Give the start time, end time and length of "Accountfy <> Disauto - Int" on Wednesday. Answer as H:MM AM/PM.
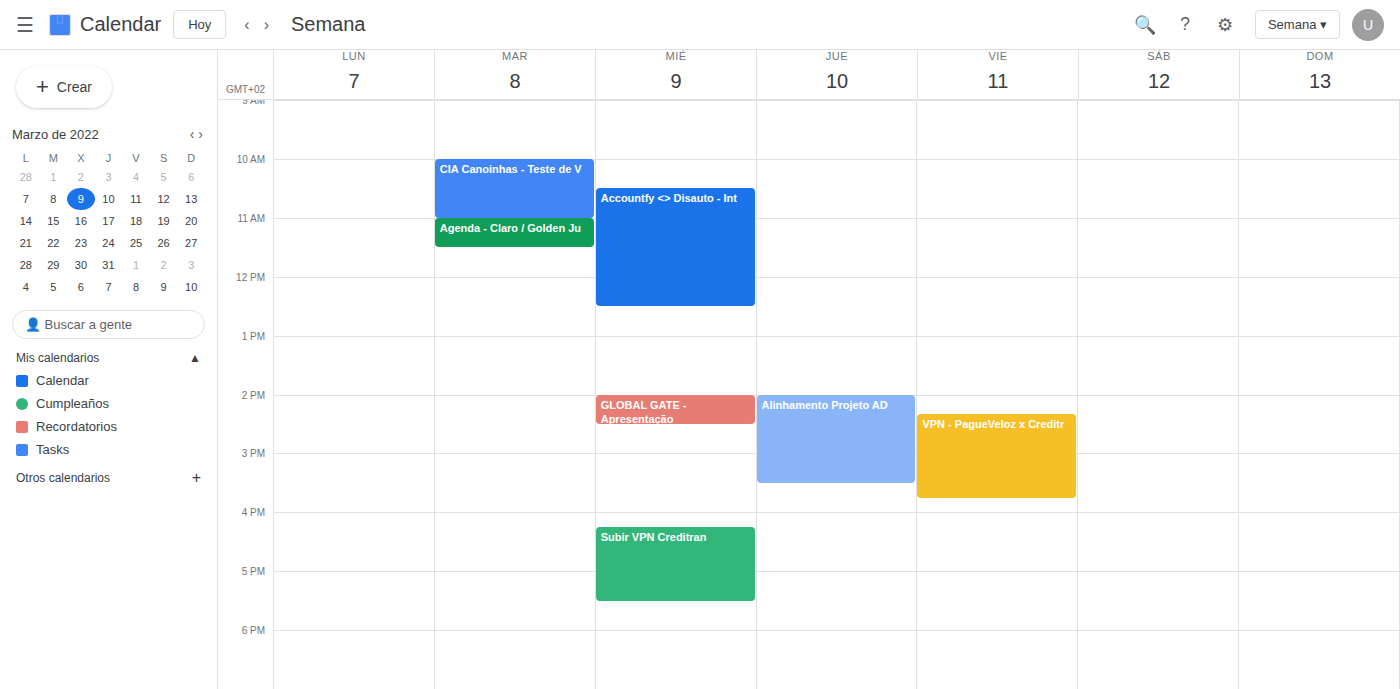
10:30 AM to 12:30 PM, 2 hours